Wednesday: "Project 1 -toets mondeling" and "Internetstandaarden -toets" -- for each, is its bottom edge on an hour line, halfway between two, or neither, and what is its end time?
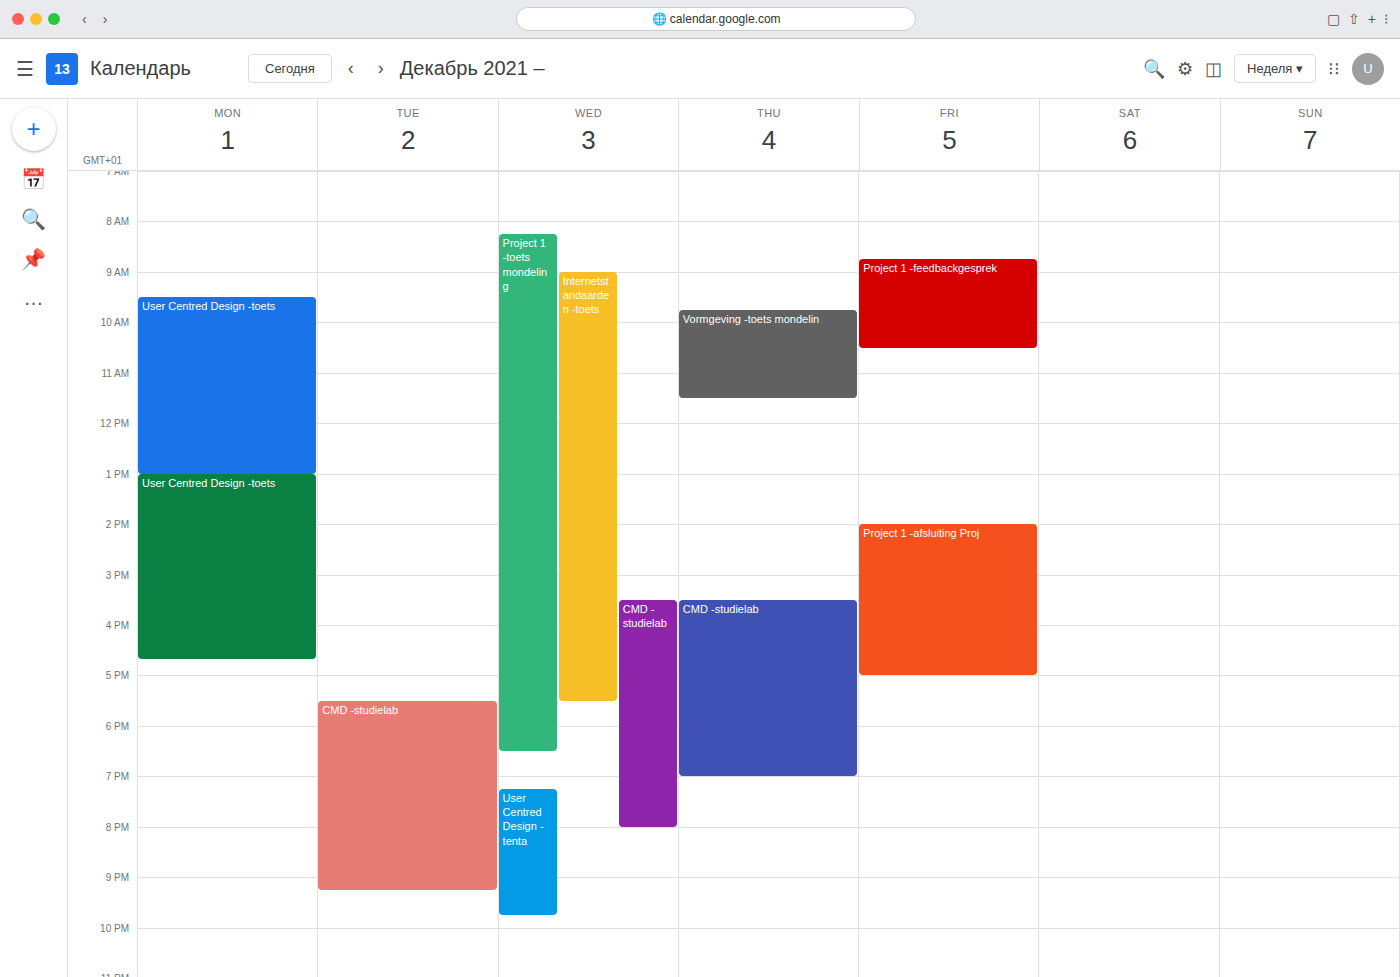
"Project 1 -toets mondeling": 6:30 PM, halfway between the 6 PM and 7 PM lines. "Internetstandaarden -toets": 5:30 PM, halfway between the 5 PM and 6 PM lines.